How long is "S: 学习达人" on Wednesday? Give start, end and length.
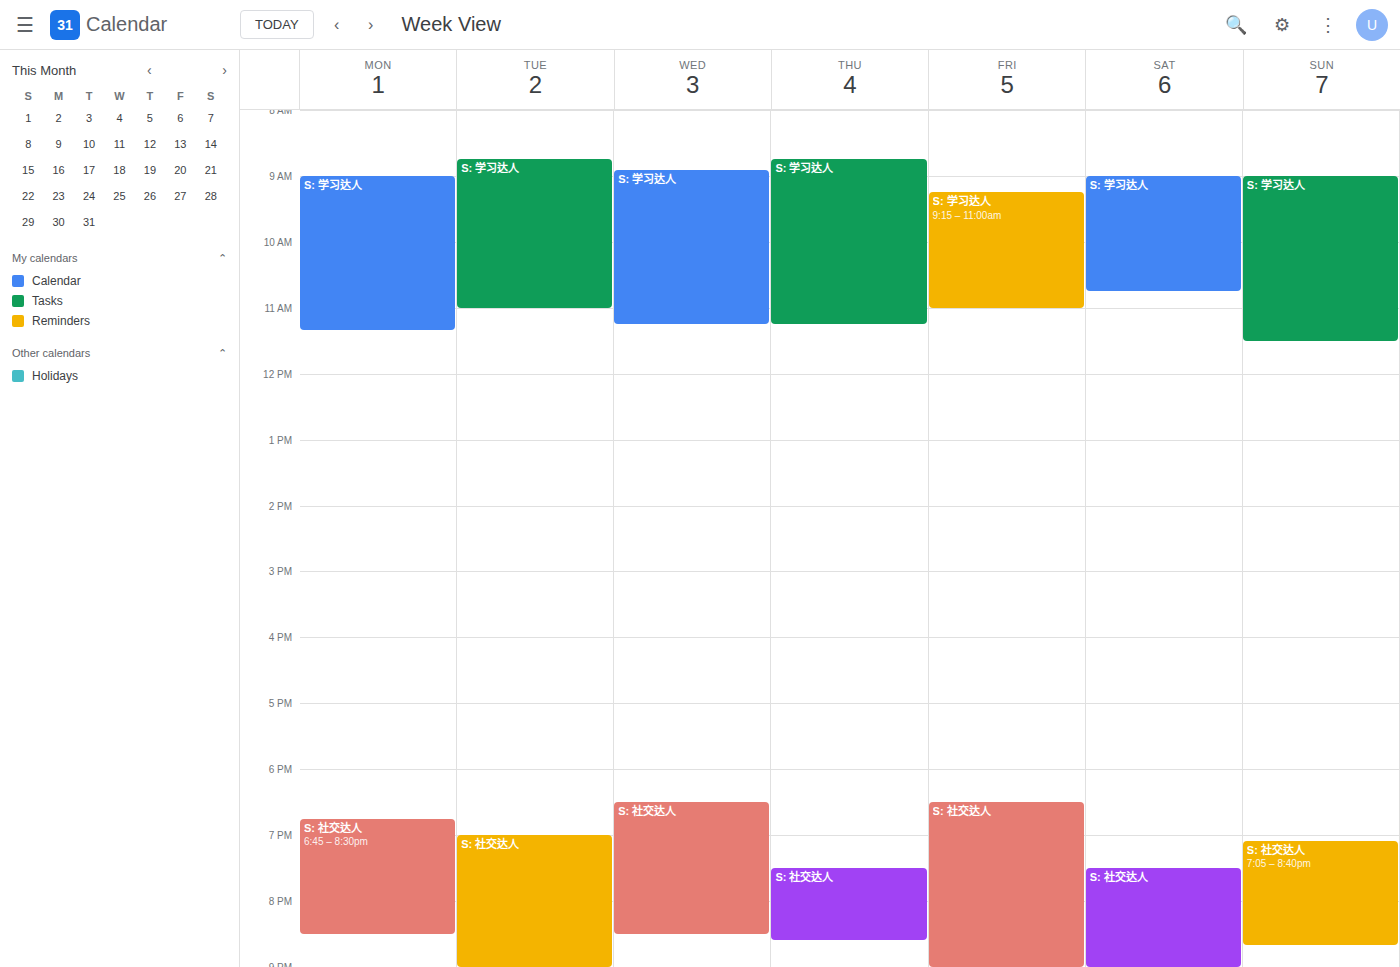
8:55 AM to 11:15 AM, 2 hours 20 minutes